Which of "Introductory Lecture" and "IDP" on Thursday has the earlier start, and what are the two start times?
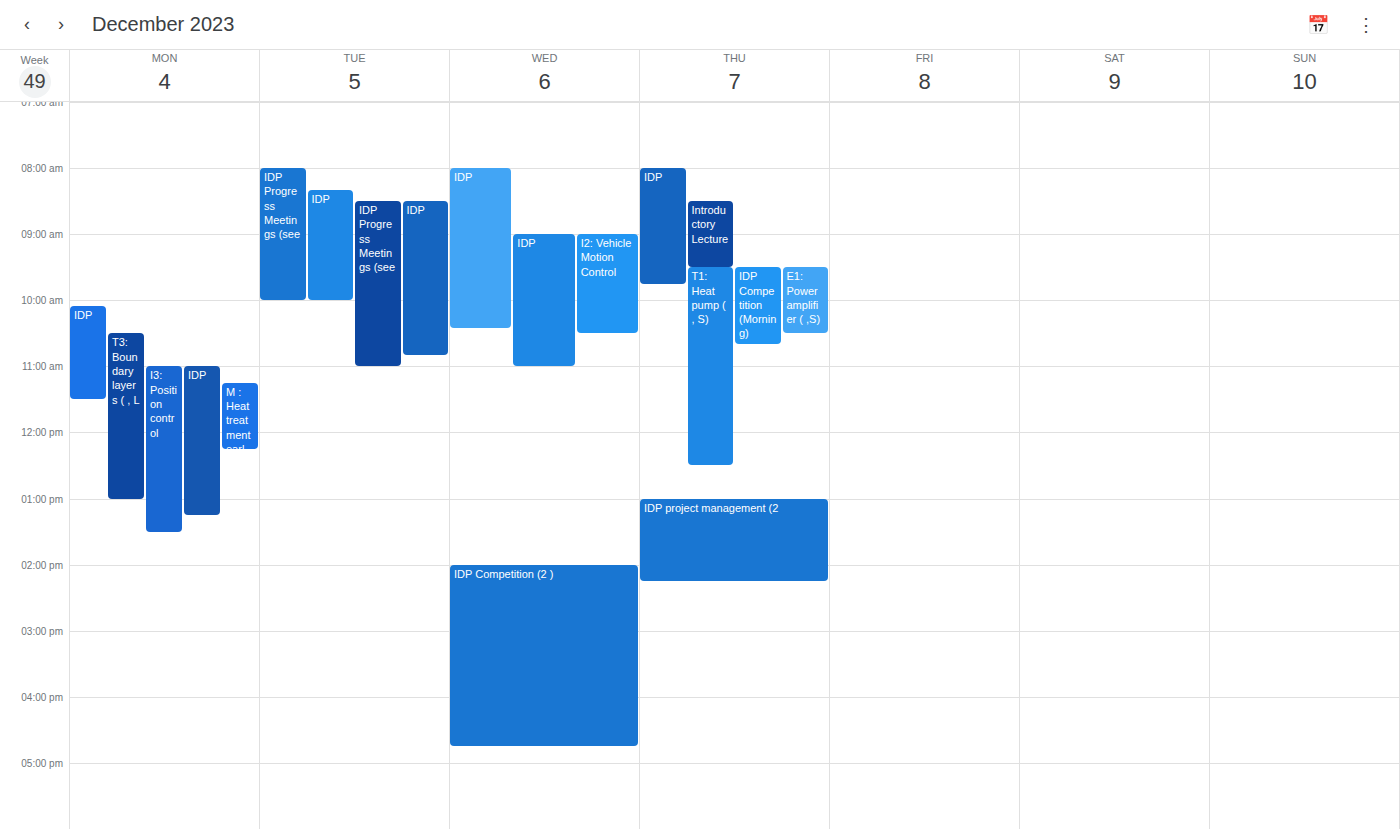
"IDP" 8:00 AM; "Introductory Lecture" 8:30 AM.